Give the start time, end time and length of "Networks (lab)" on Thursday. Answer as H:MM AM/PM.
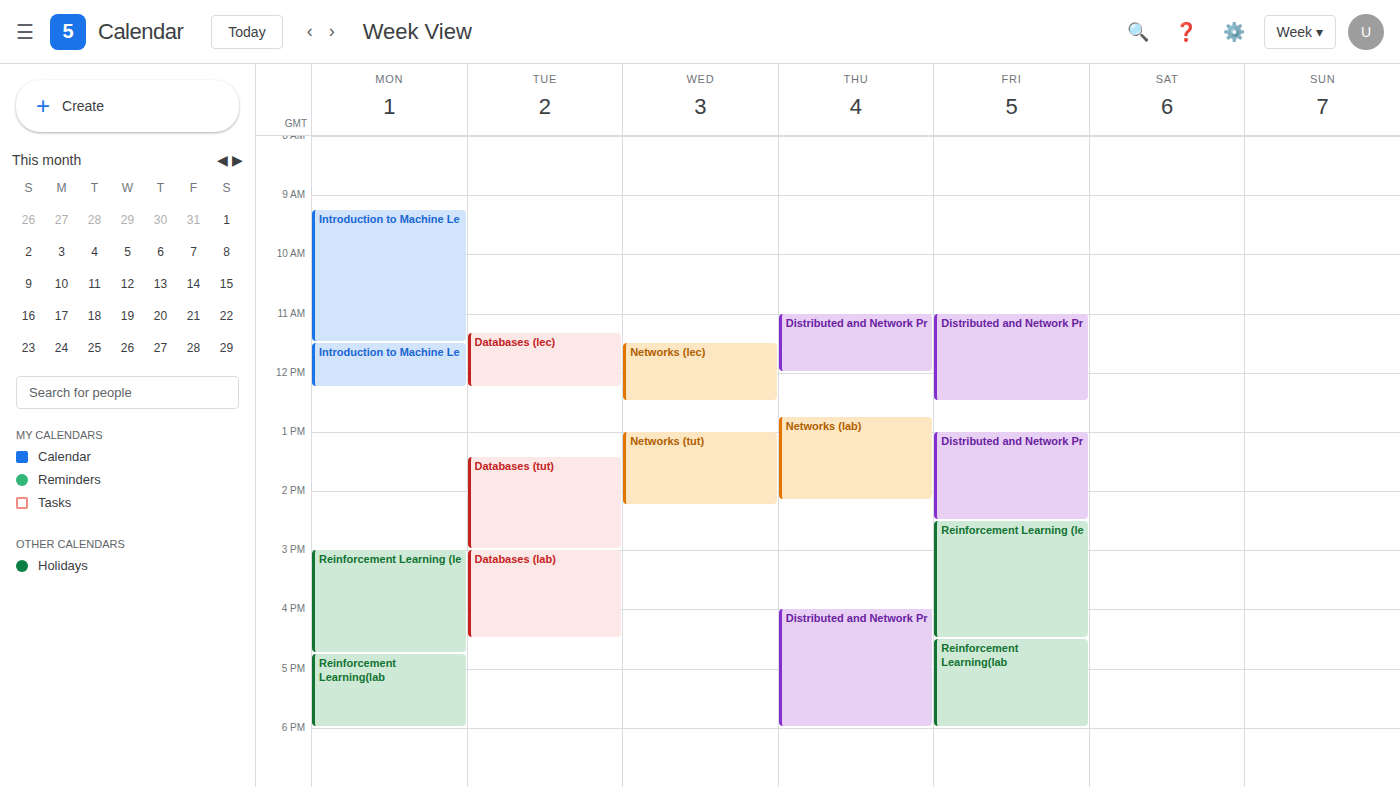
12:45 PM to 2:10 PM, 1 hour 25 minutes